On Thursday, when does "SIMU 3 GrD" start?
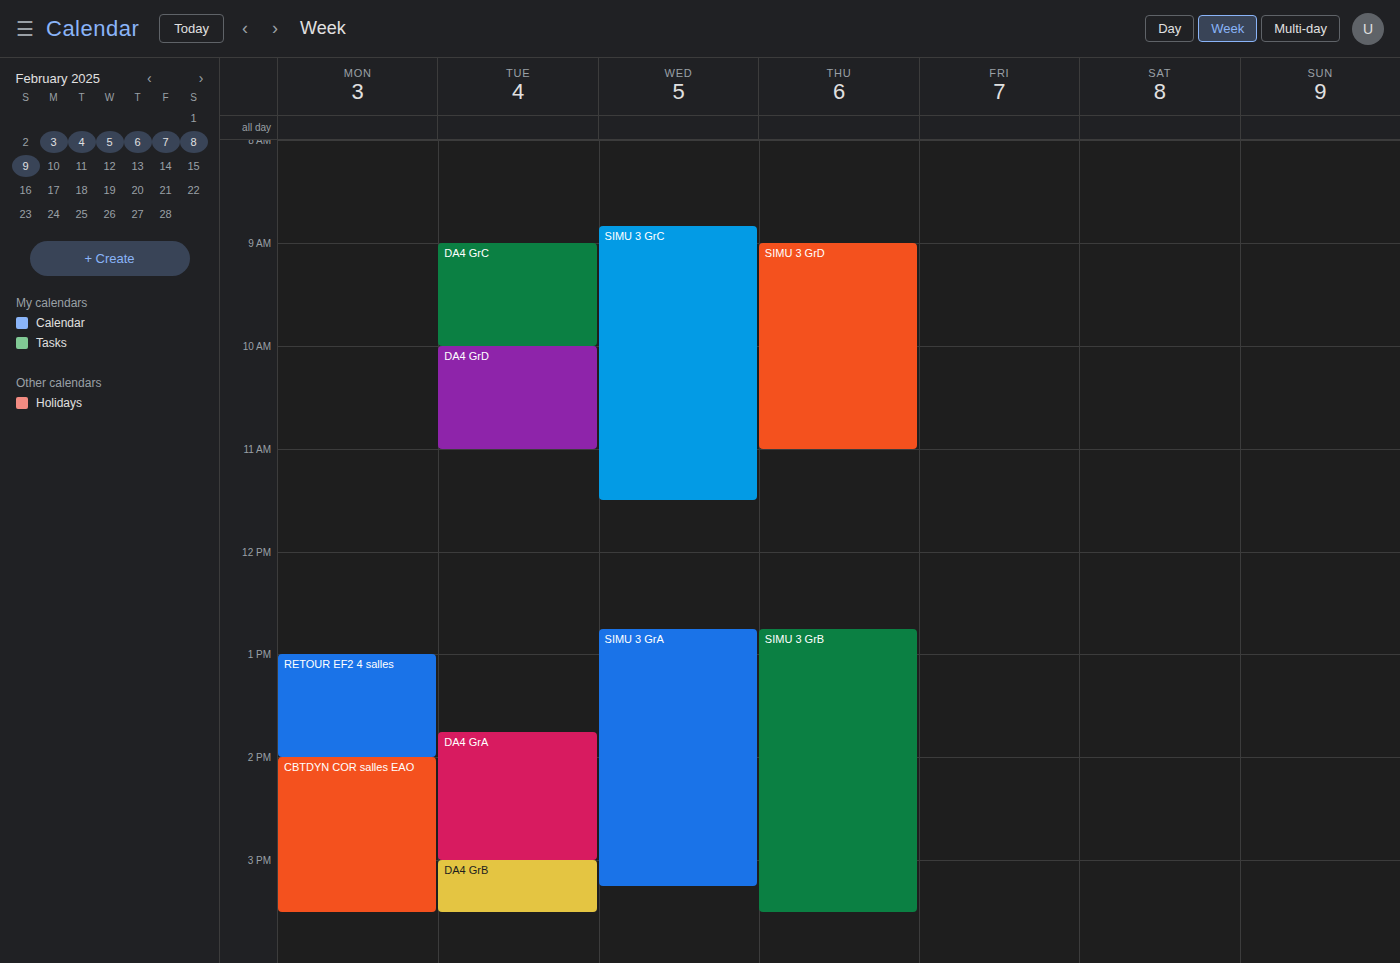
9:00 AM